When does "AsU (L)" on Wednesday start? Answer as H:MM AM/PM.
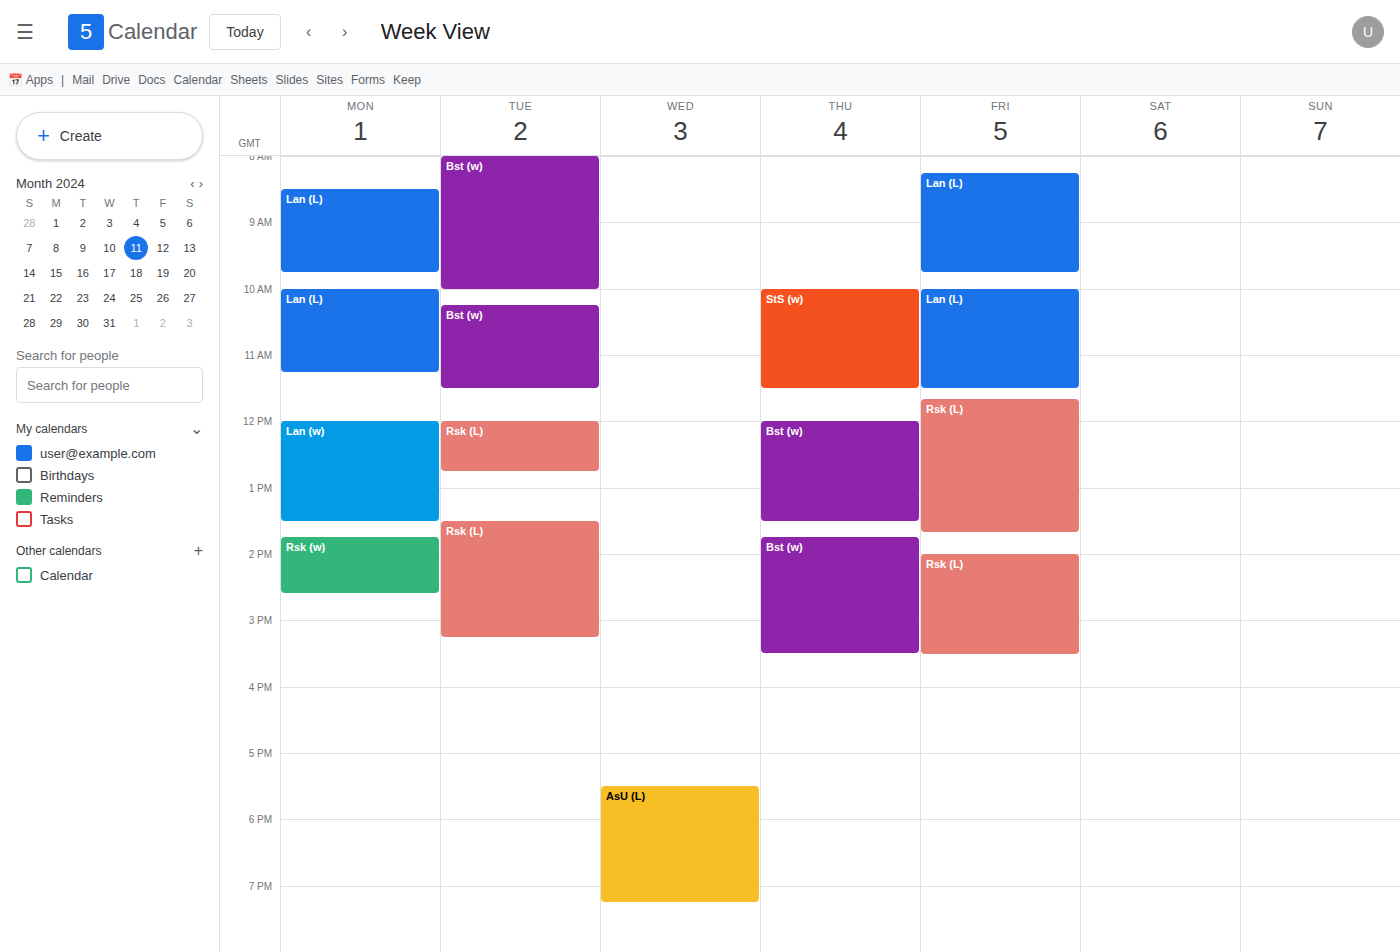
5:30 PM